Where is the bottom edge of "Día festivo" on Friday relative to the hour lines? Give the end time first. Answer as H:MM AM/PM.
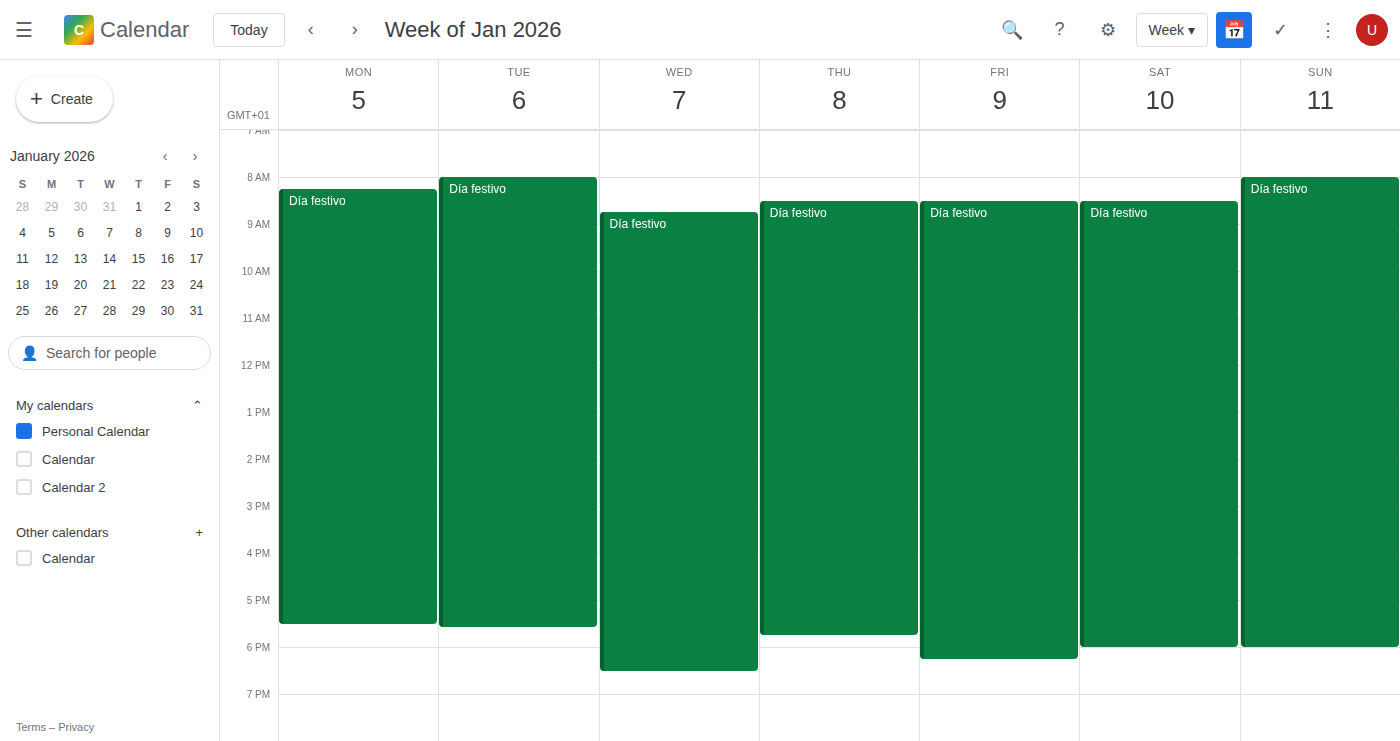
6:15 PM -- neither: a quarter of the way from the 6 PM line to the 7 PM line.